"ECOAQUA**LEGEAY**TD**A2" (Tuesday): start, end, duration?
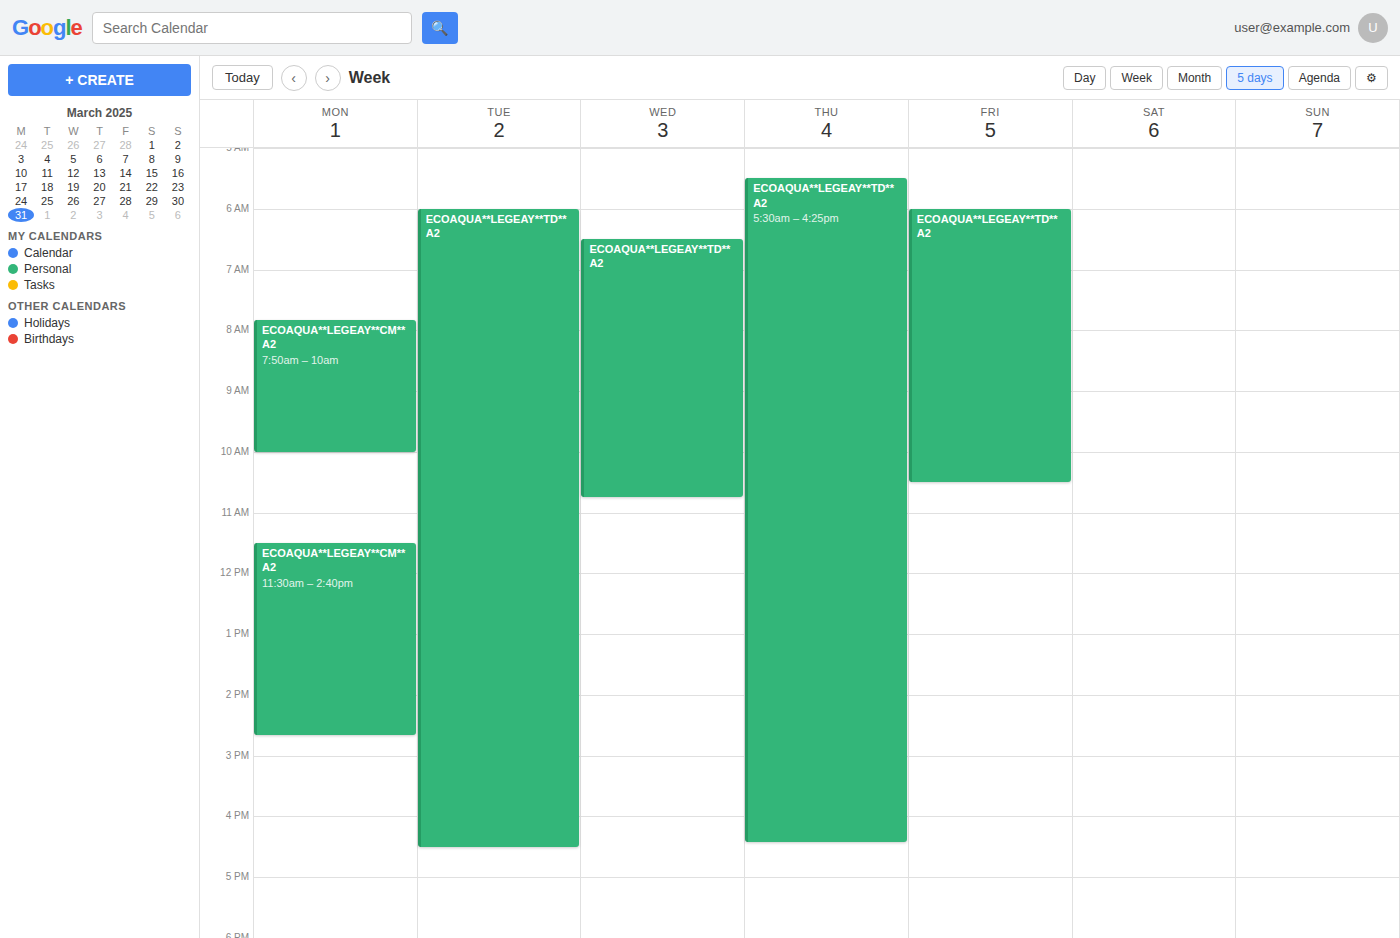
6:00 AM to 4:30 PM, 10 hours 30 minutes